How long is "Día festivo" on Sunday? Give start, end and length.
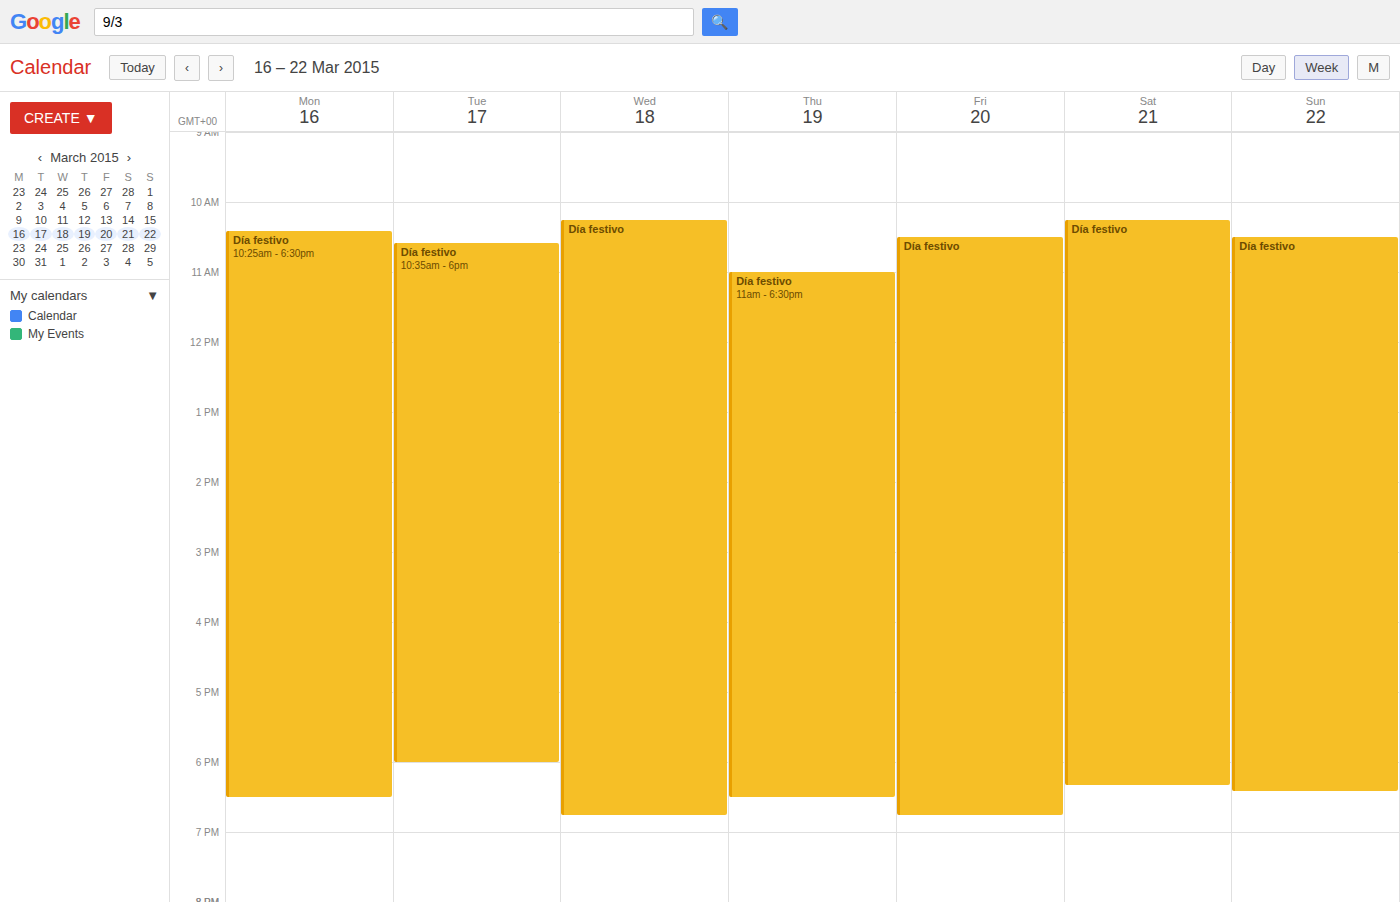
10:30 AM to 6:25 PM, 7 hours 55 minutes